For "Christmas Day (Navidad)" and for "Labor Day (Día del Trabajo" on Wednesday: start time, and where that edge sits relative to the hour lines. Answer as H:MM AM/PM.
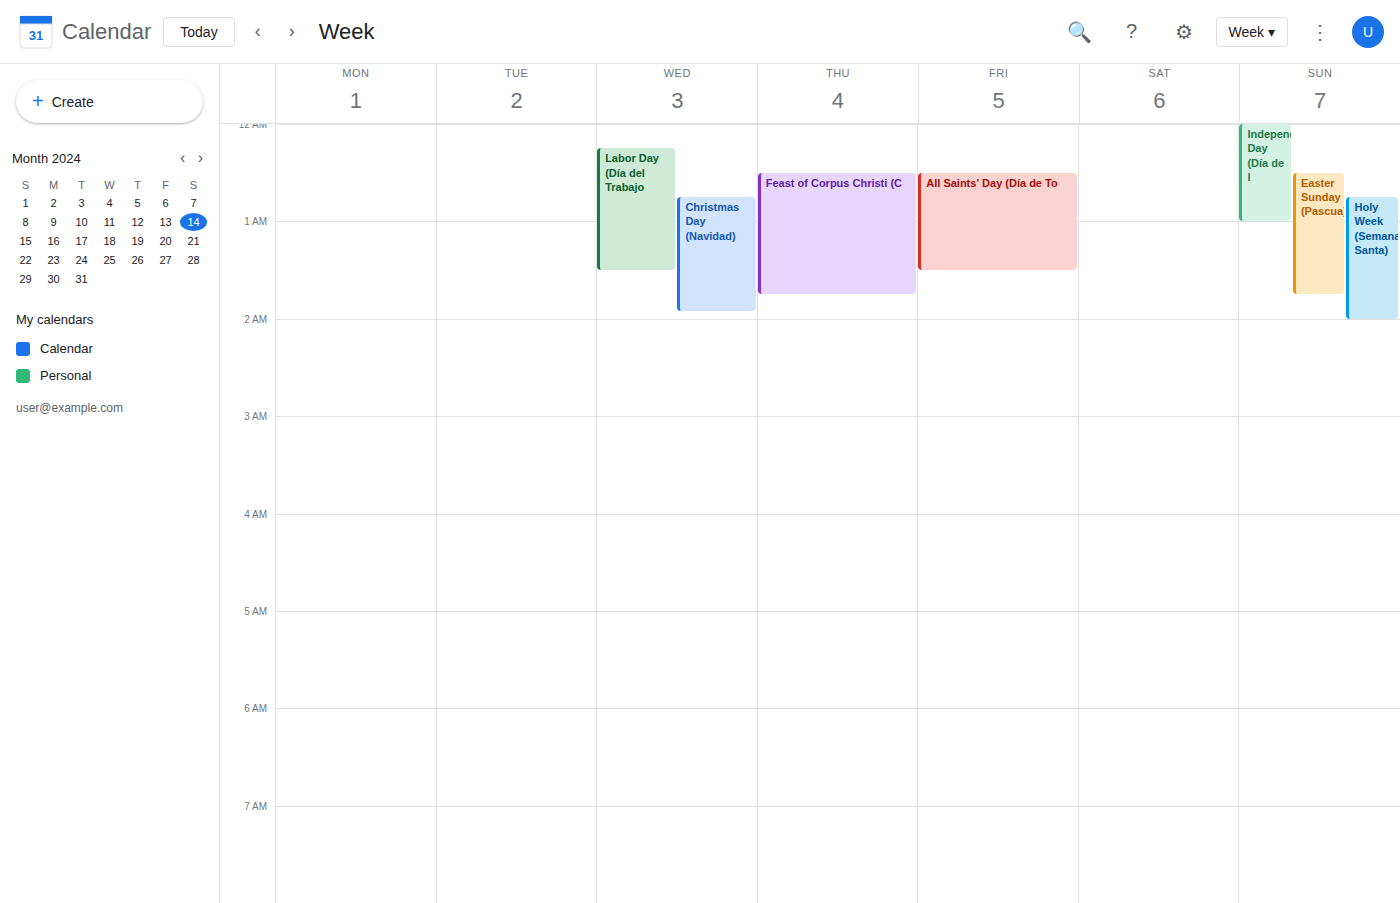
"Christmas Day (Navidad)": 12:45 AM, neither: three quarters of the way from the 12 AM line to the 1 AM line. "Labor Day (Día del Trabajo": 12:15 AM, neither: a quarter of the way from the 12 AM line to the 1 AM line.